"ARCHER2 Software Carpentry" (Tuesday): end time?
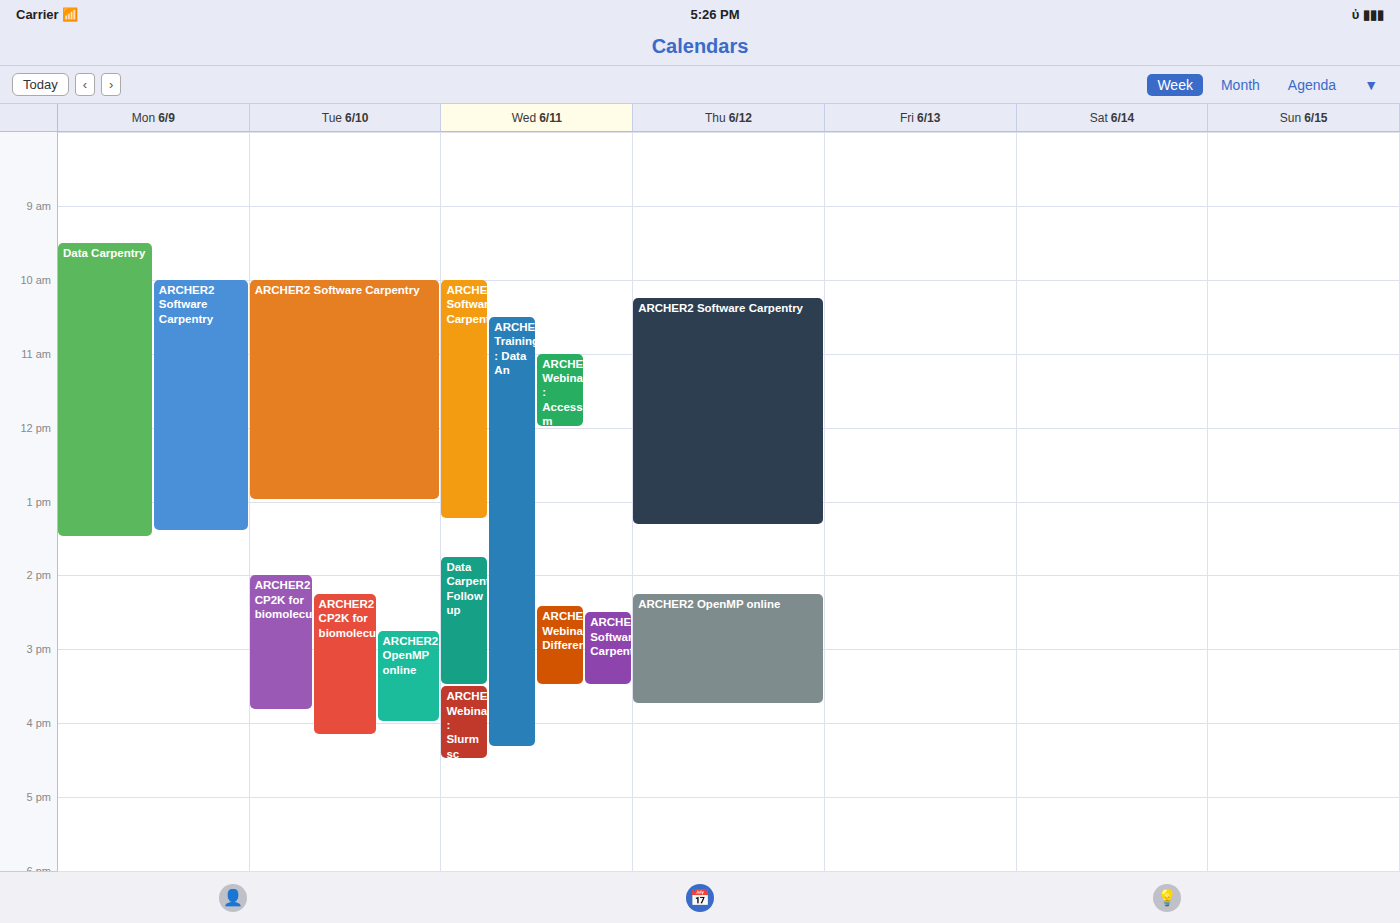
1:00 PM